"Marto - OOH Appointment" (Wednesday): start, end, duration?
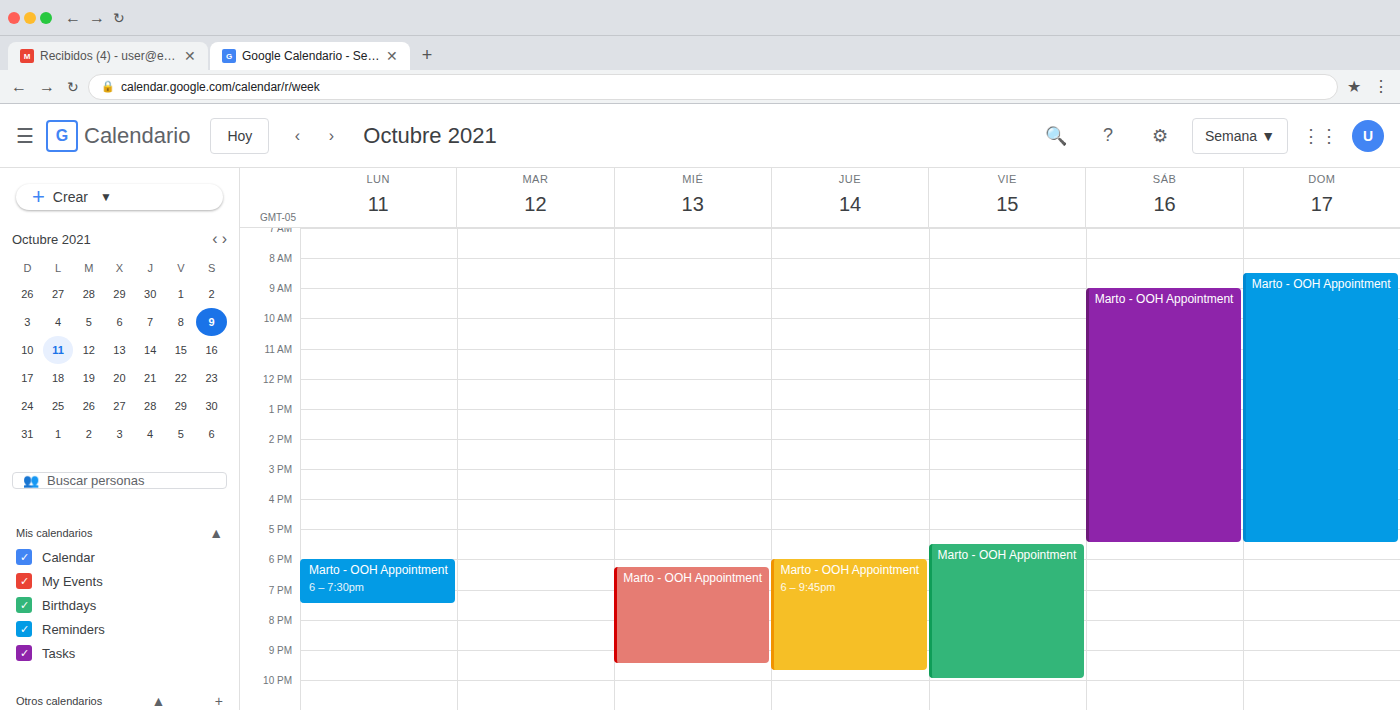
6:15 PM to 9:30 PM, 3 hours 15 minutes